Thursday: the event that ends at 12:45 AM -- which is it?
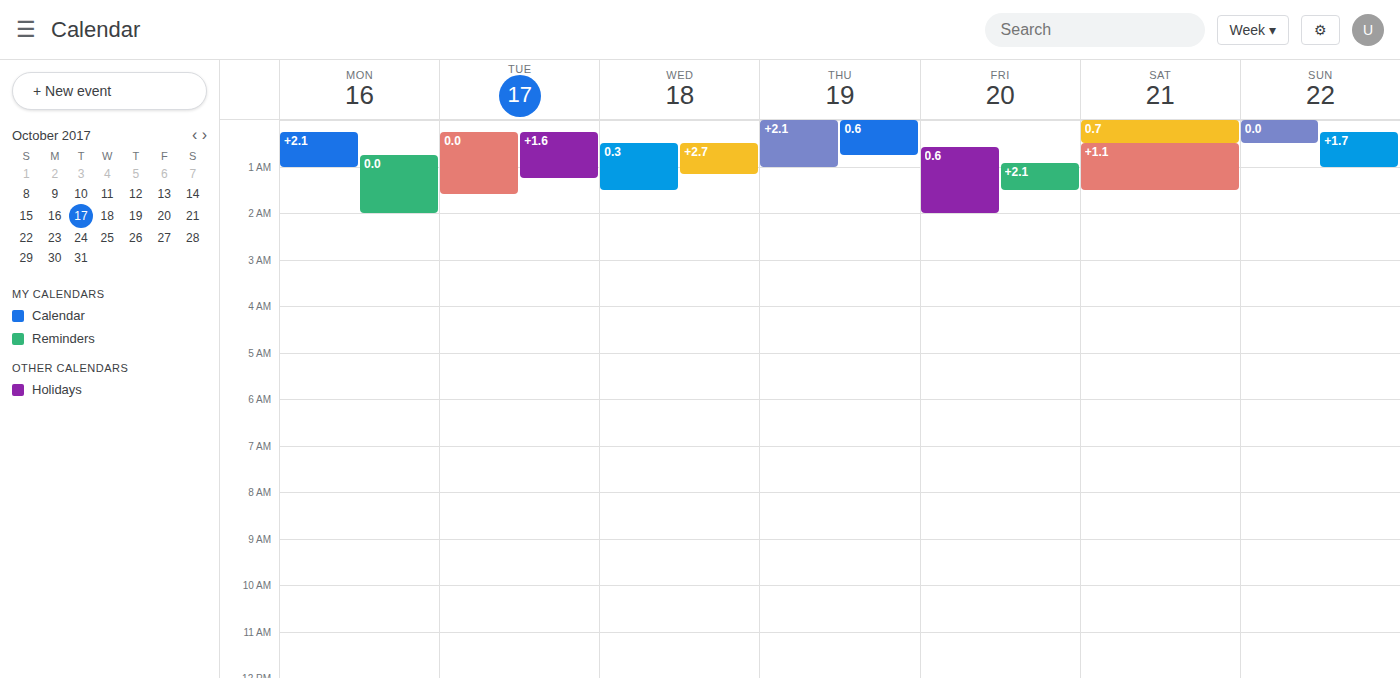
"0.6"